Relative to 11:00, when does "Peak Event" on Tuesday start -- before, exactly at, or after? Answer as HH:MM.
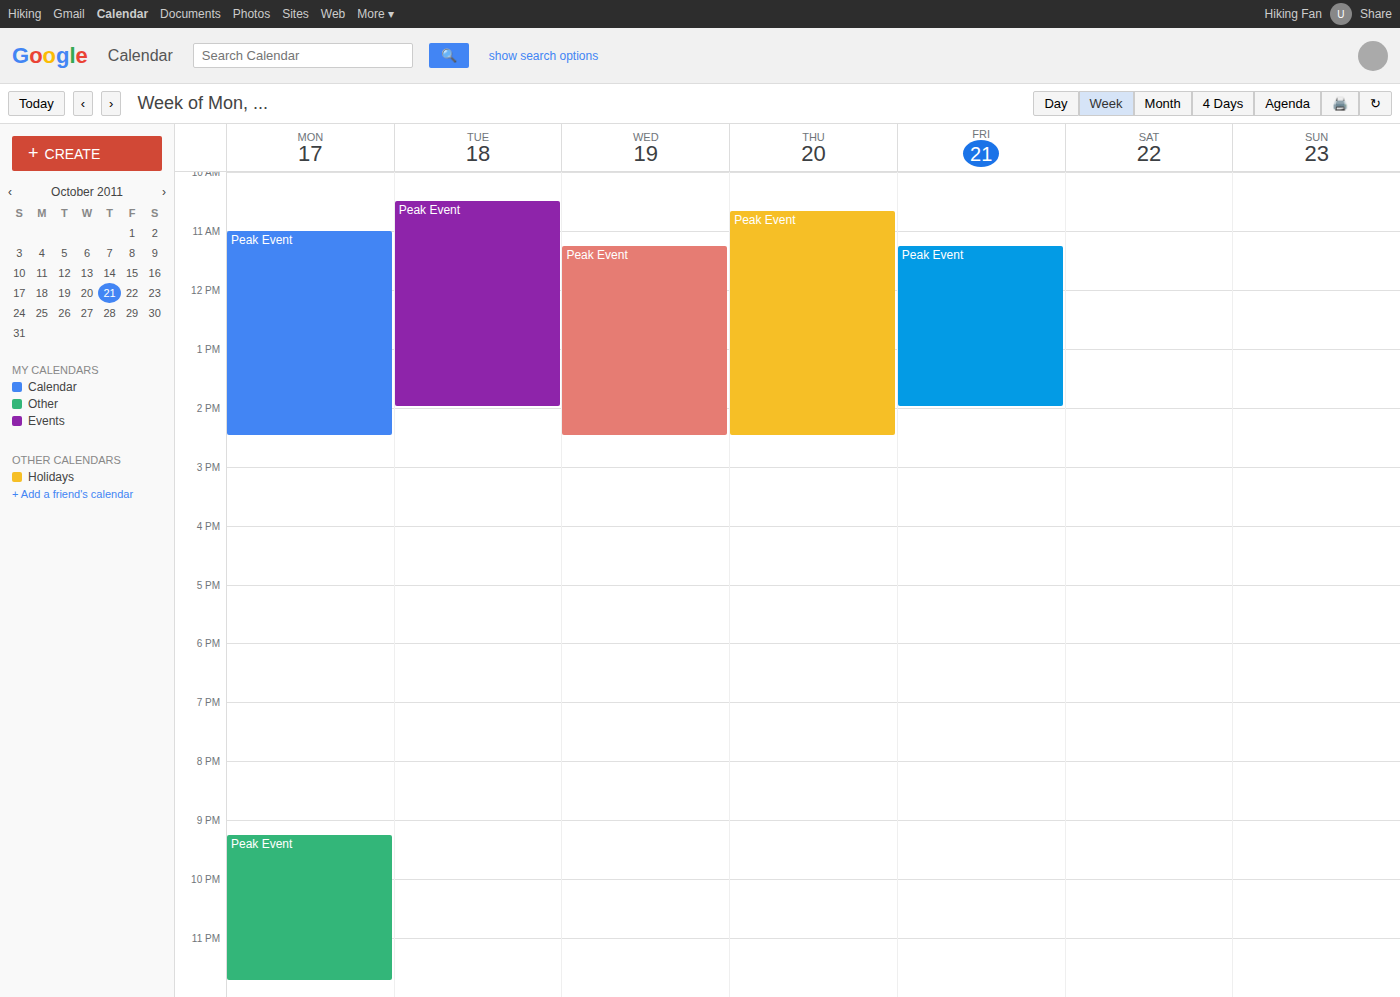
10:30 -- before 11:00, 30 minutes above the 11:00 line.